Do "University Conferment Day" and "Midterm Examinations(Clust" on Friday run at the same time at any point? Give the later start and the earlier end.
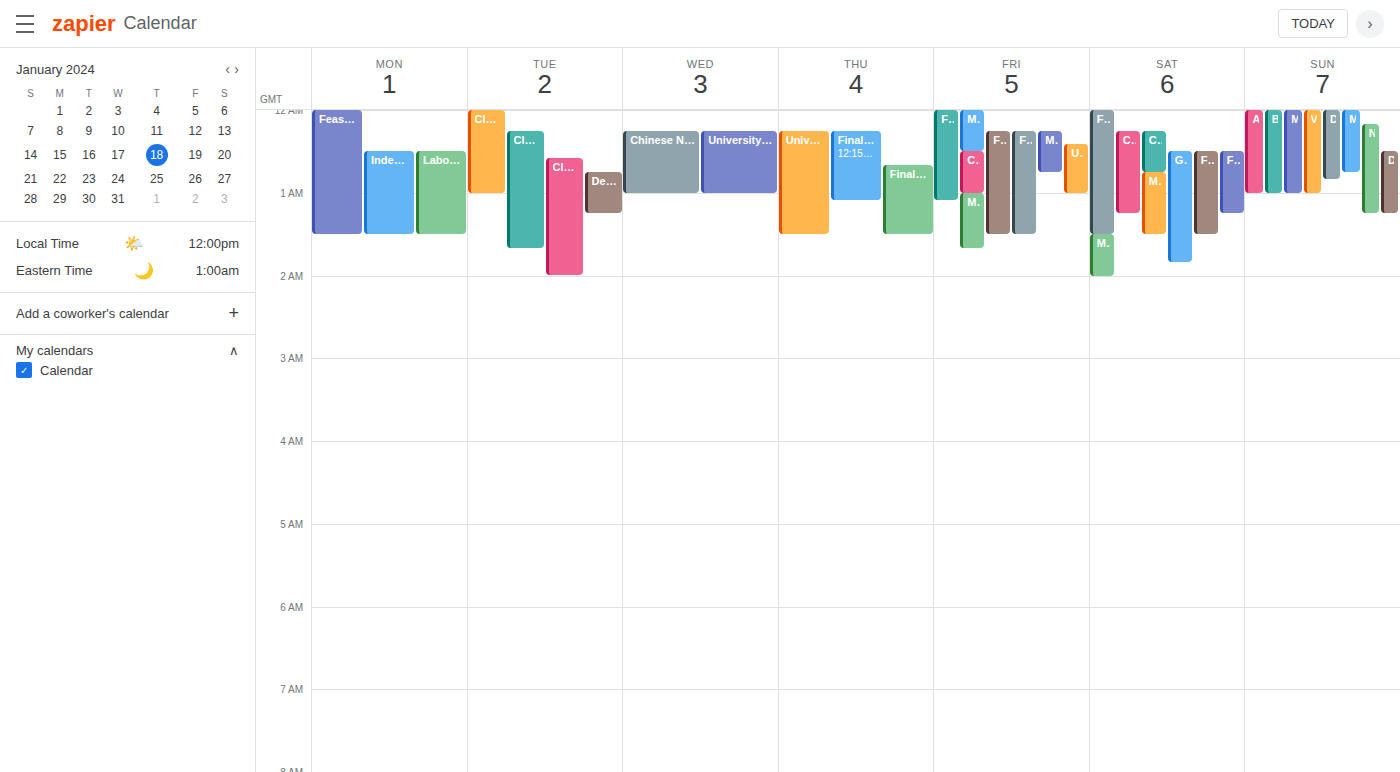
"University Conferment Day" ends at 1:00 AM, exactly when "Midterm Examinations(Clust" starts -- they touch but do not overlap.